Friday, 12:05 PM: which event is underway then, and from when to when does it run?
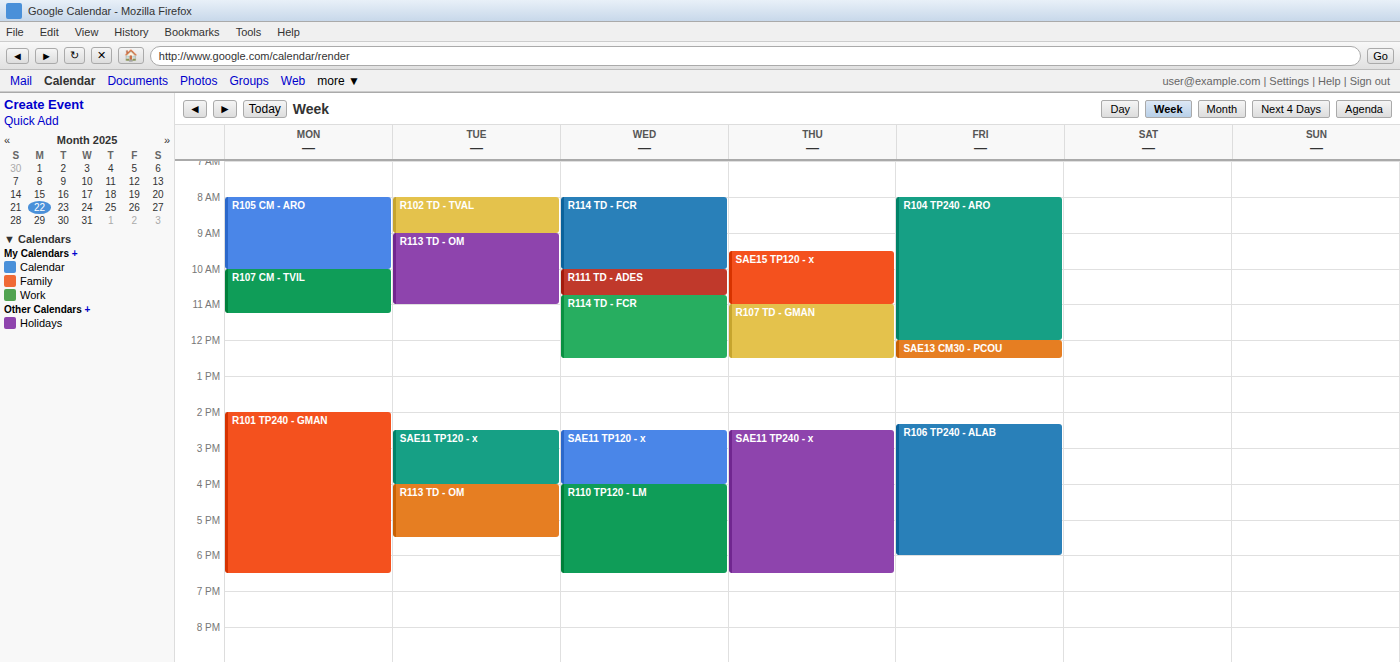
"SAE13 CM30 - PCOU", 12:00 PM to 12:30 PM